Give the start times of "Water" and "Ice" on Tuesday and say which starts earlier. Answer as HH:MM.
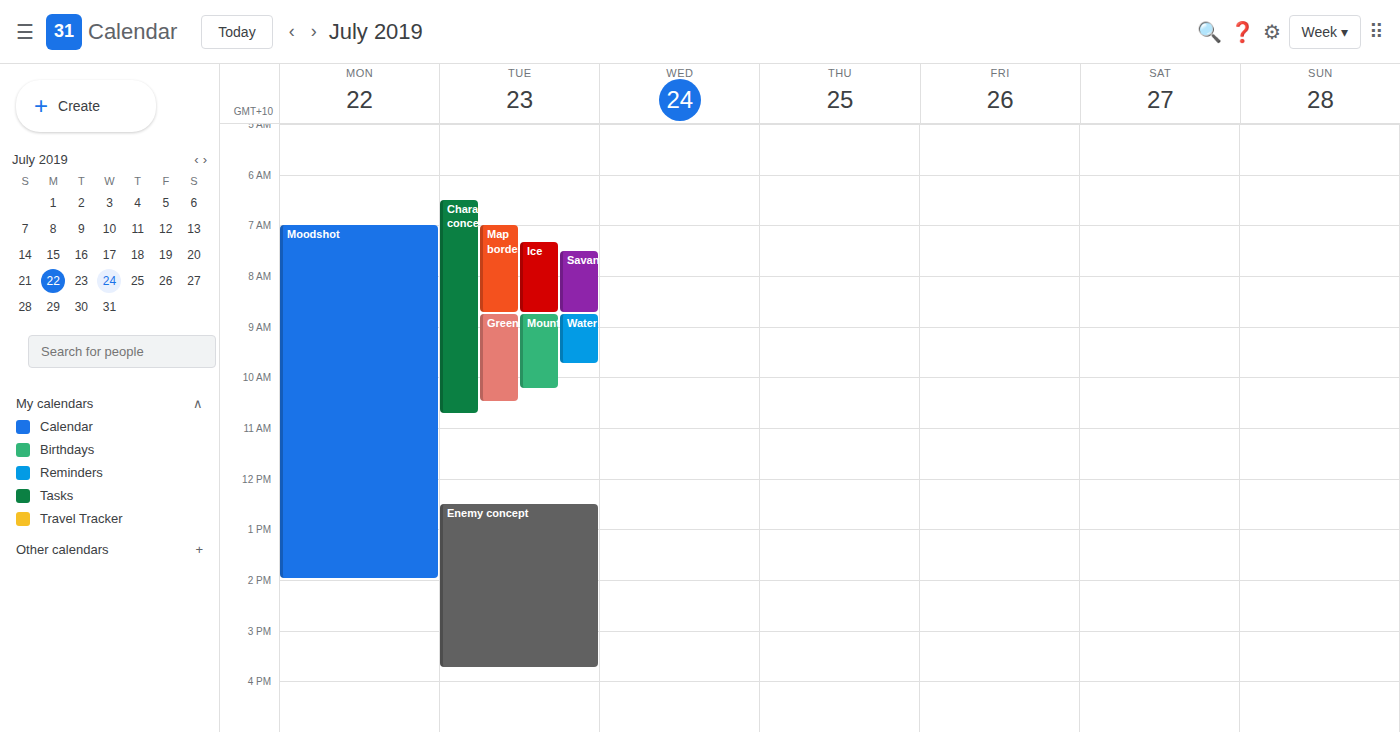
"Ice" 07:20; "Water" 08:45.